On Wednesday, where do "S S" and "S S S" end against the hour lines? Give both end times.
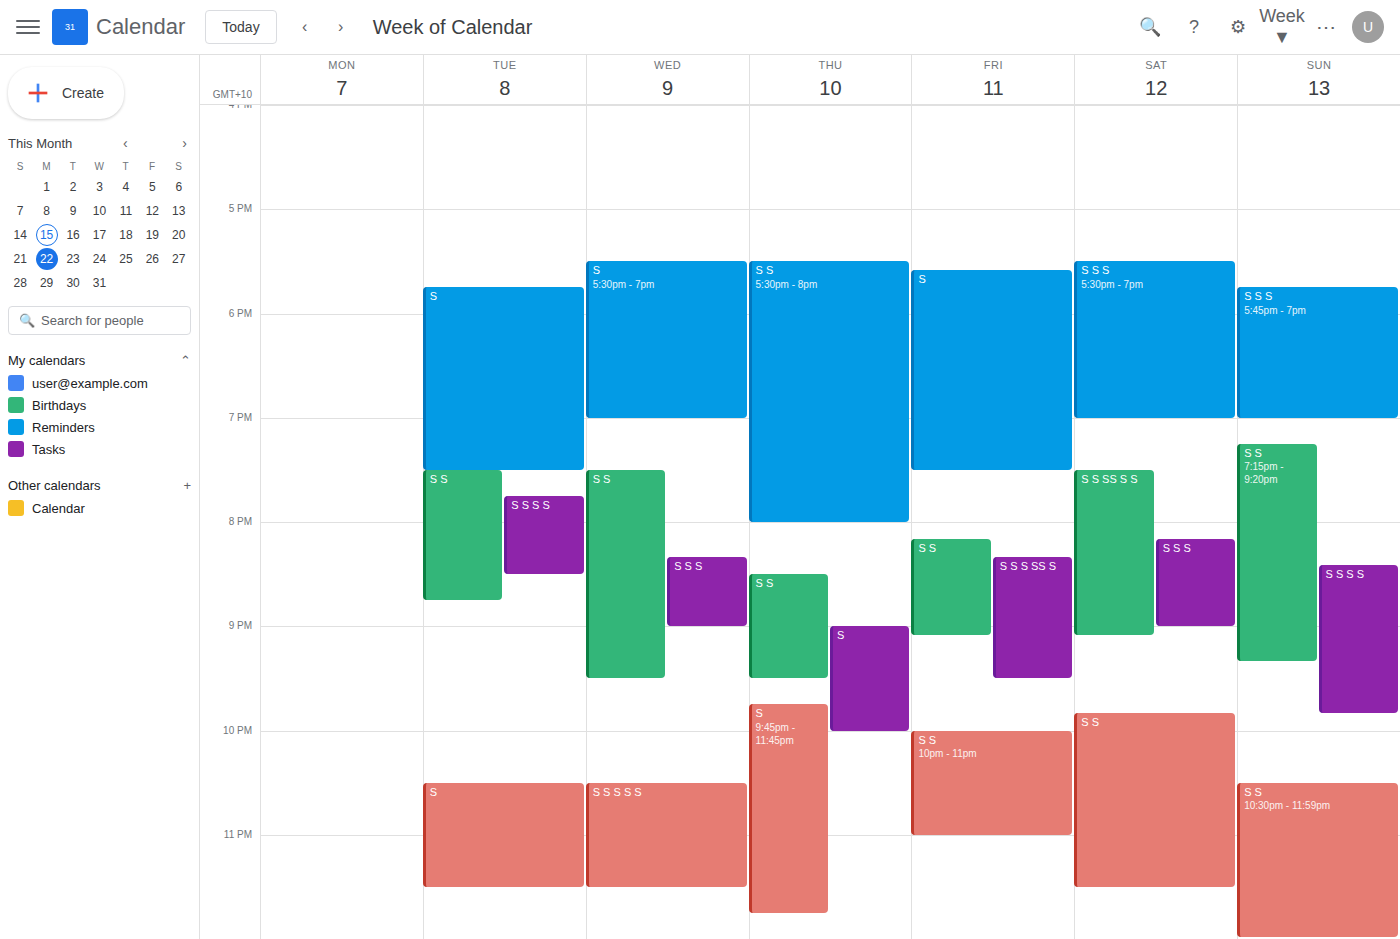
"S S": 21:30, halfway between the 21:00 and 22:00 lines. "S S S": 21:00, exactly on the 21:00 line.